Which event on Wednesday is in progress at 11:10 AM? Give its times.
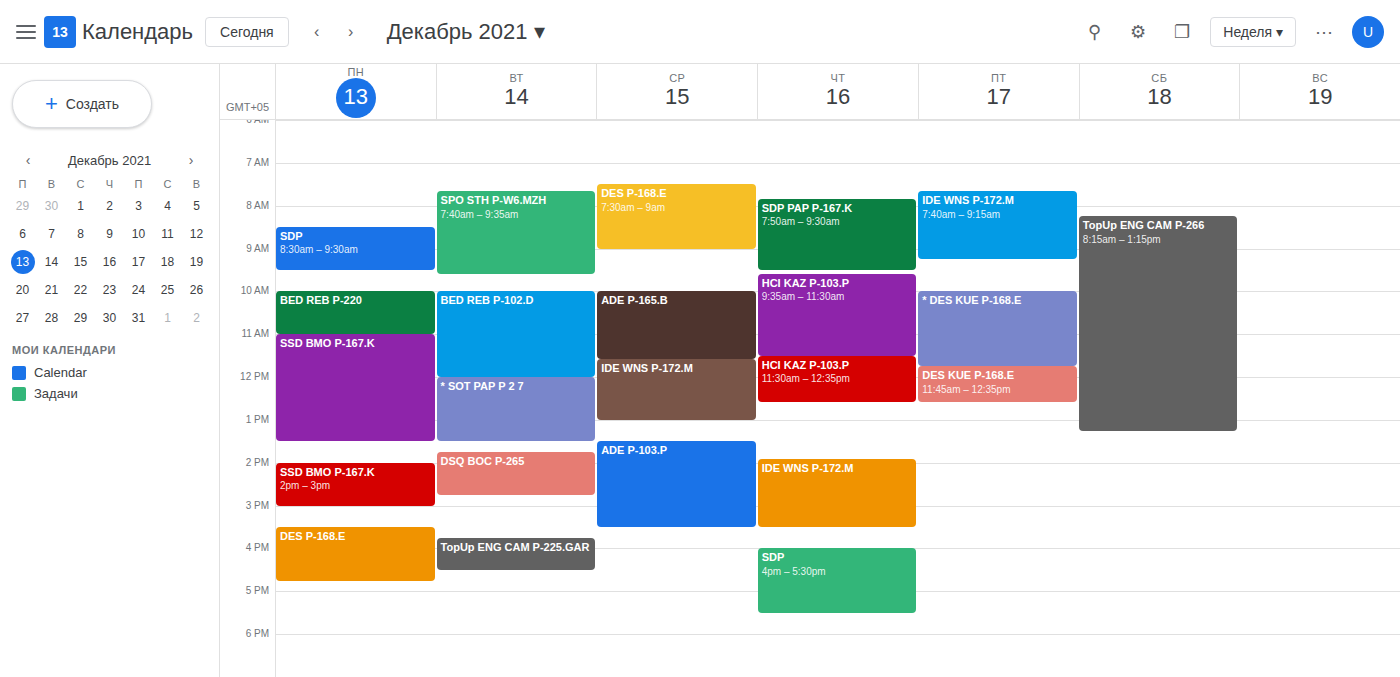
"ADE P-165.B", 10:00 AM to 11:35 AM